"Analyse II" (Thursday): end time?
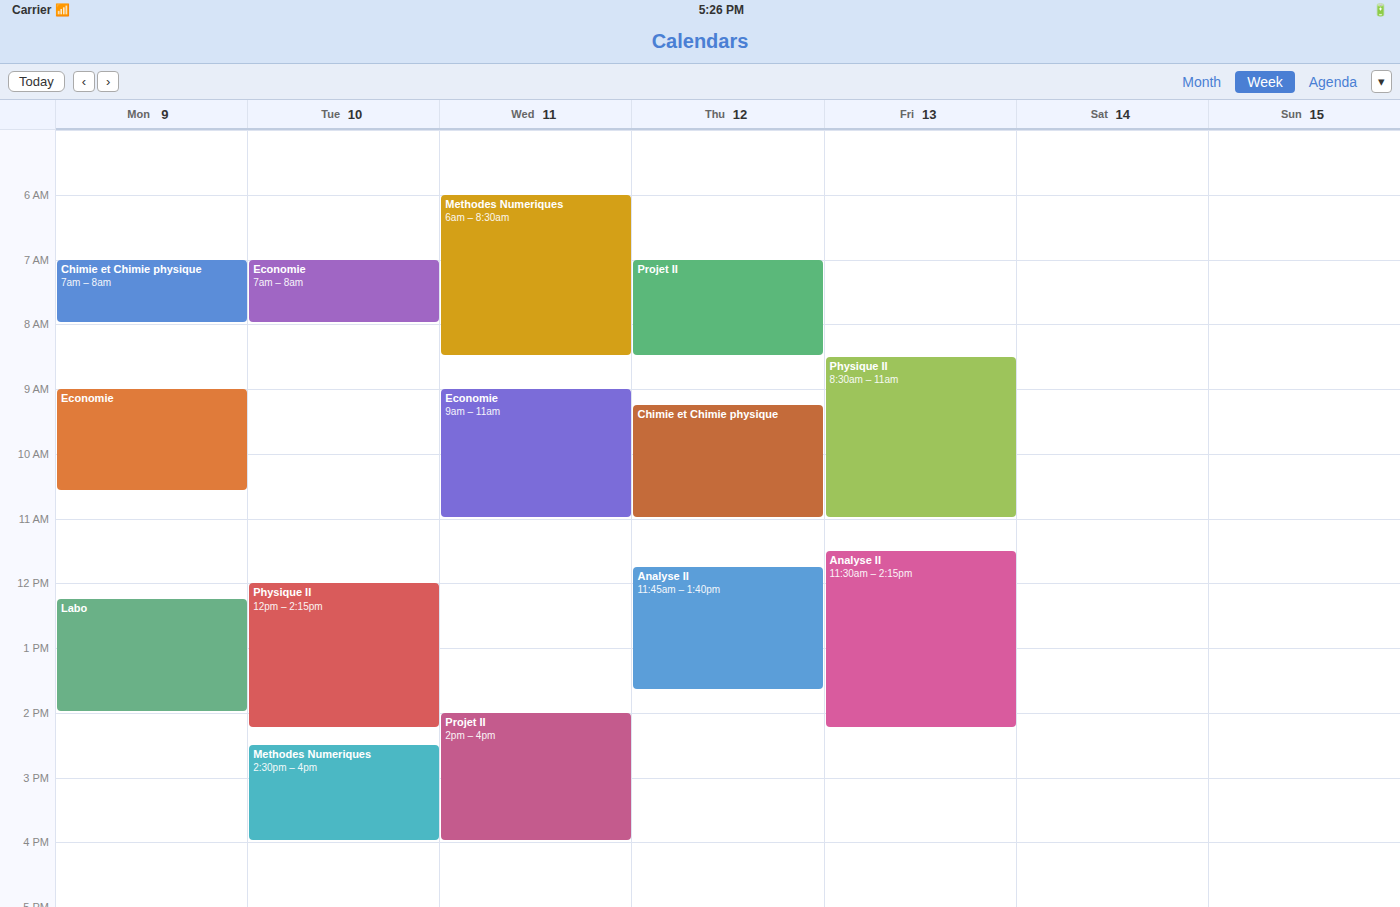
1:40 PM